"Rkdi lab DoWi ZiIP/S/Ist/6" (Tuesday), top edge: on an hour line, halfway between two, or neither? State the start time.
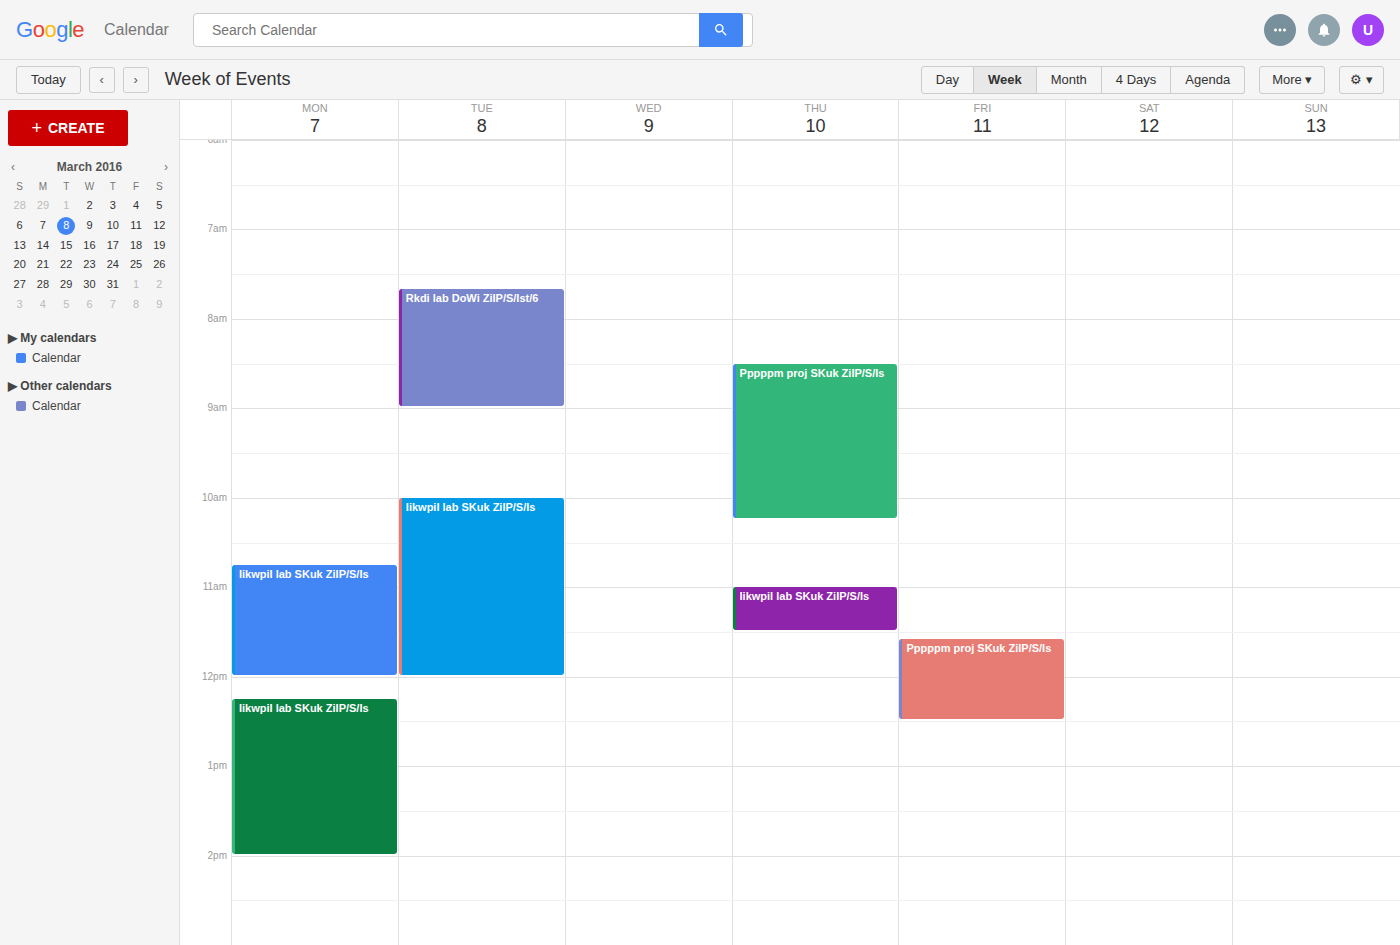
7:40 AM -- neither: 40 minutes below the 7 AM line and 20 minutes above the 8 AM line.